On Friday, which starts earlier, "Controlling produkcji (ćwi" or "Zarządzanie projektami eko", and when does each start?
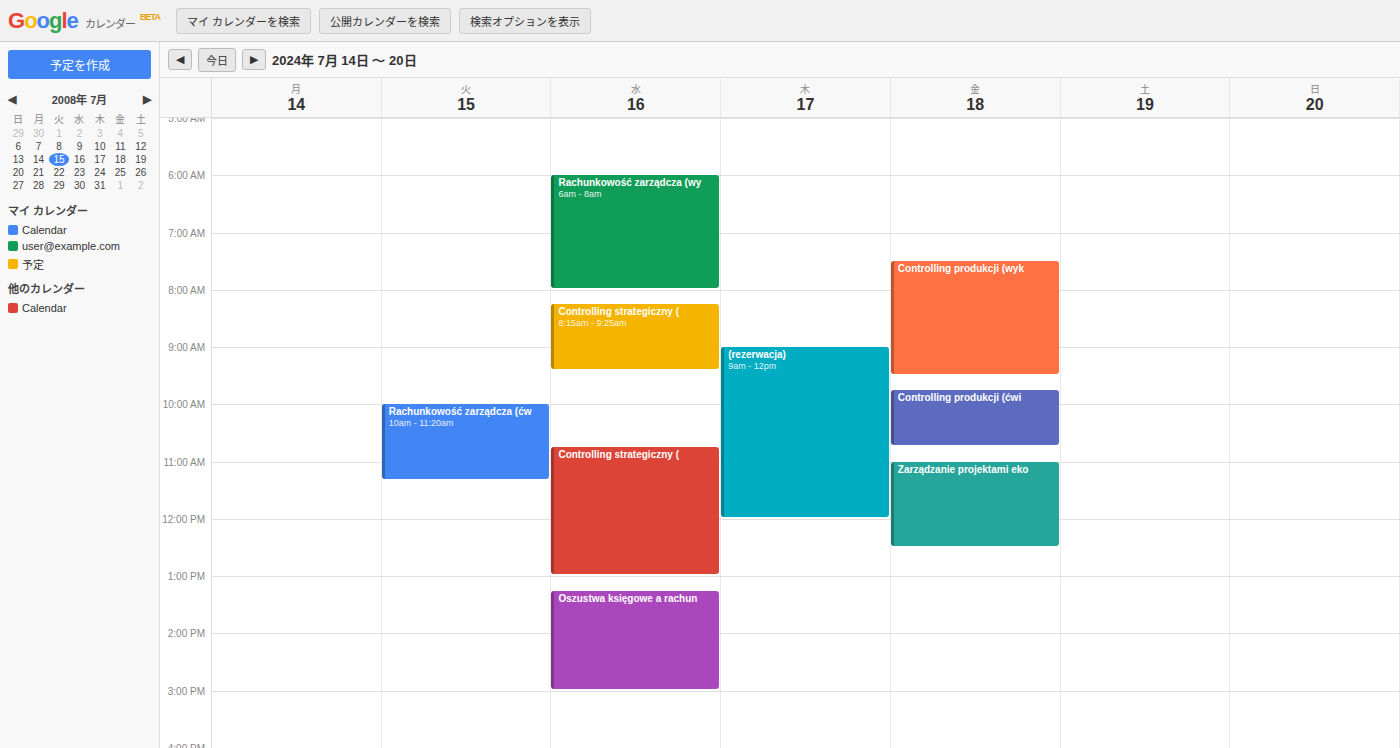
"Controlling produkcji (ćwi" 9:45 AM; "Zarządzanie projektami eko" 11:00 AM.